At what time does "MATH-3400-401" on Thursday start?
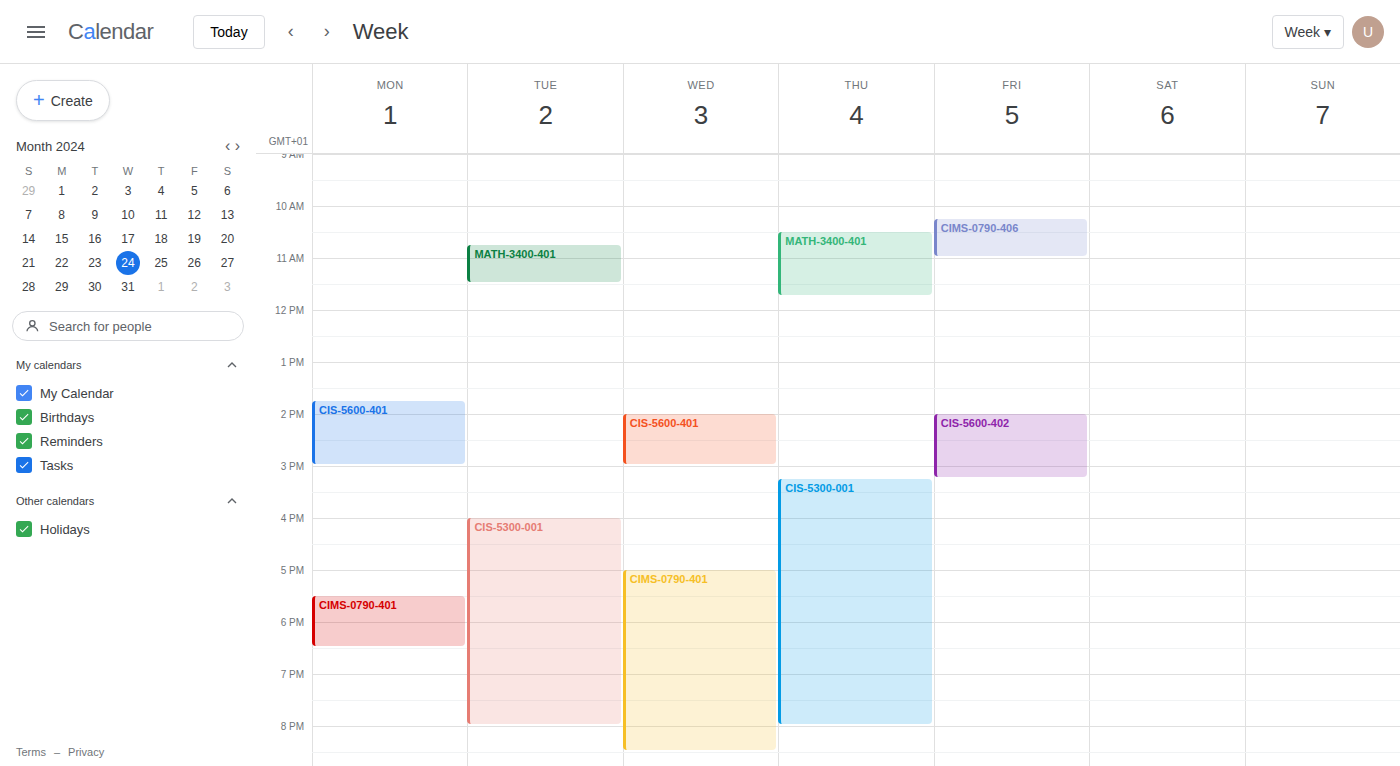
10:30